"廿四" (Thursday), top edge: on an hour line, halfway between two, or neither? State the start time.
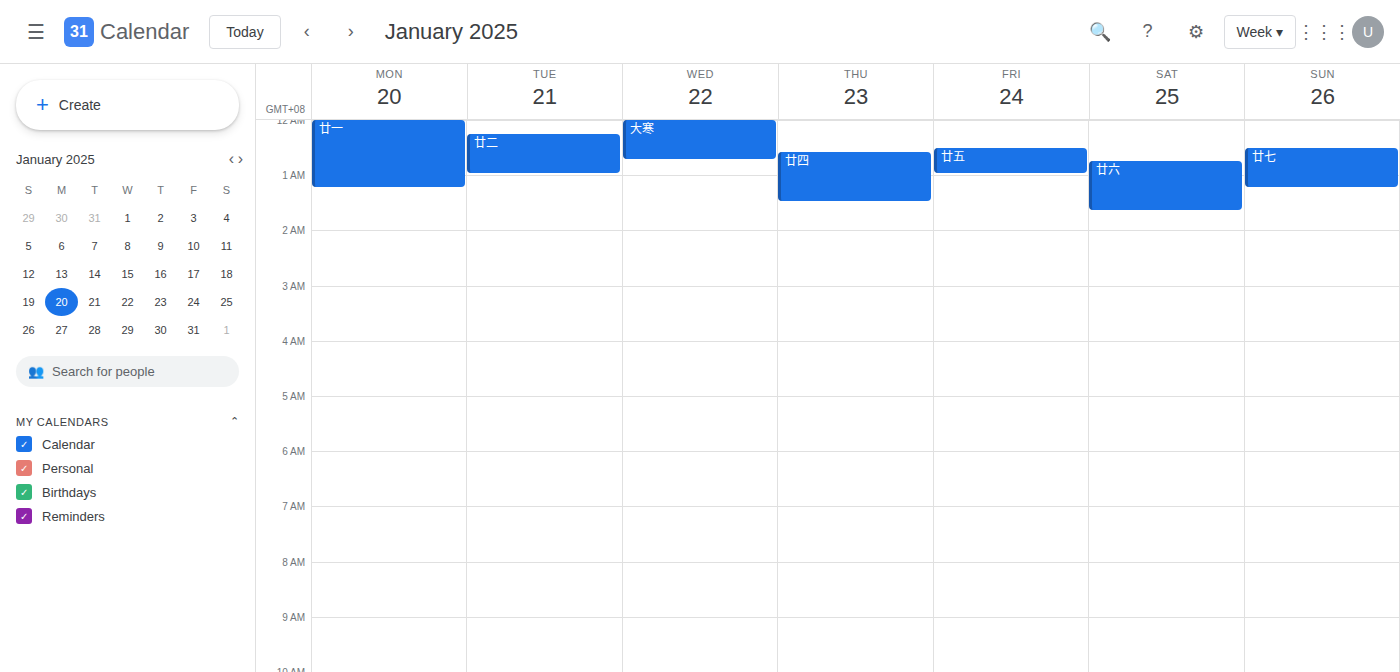
12:35 AM -- neither: 35 minutes below the 12 AM line and 25 minutes above the 1 AM line.